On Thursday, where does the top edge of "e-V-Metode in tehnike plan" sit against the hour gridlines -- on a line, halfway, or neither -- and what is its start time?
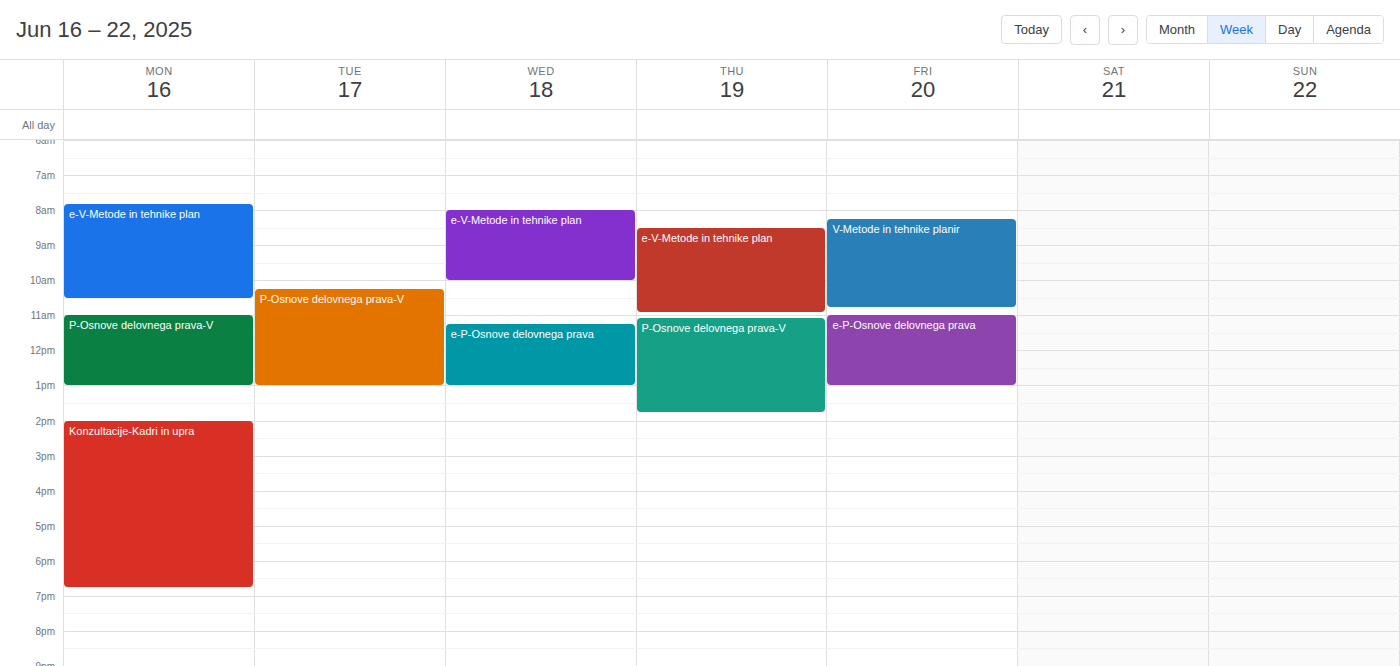
8:30 AM -- halfway between the 8 AM and 9 AM lines.